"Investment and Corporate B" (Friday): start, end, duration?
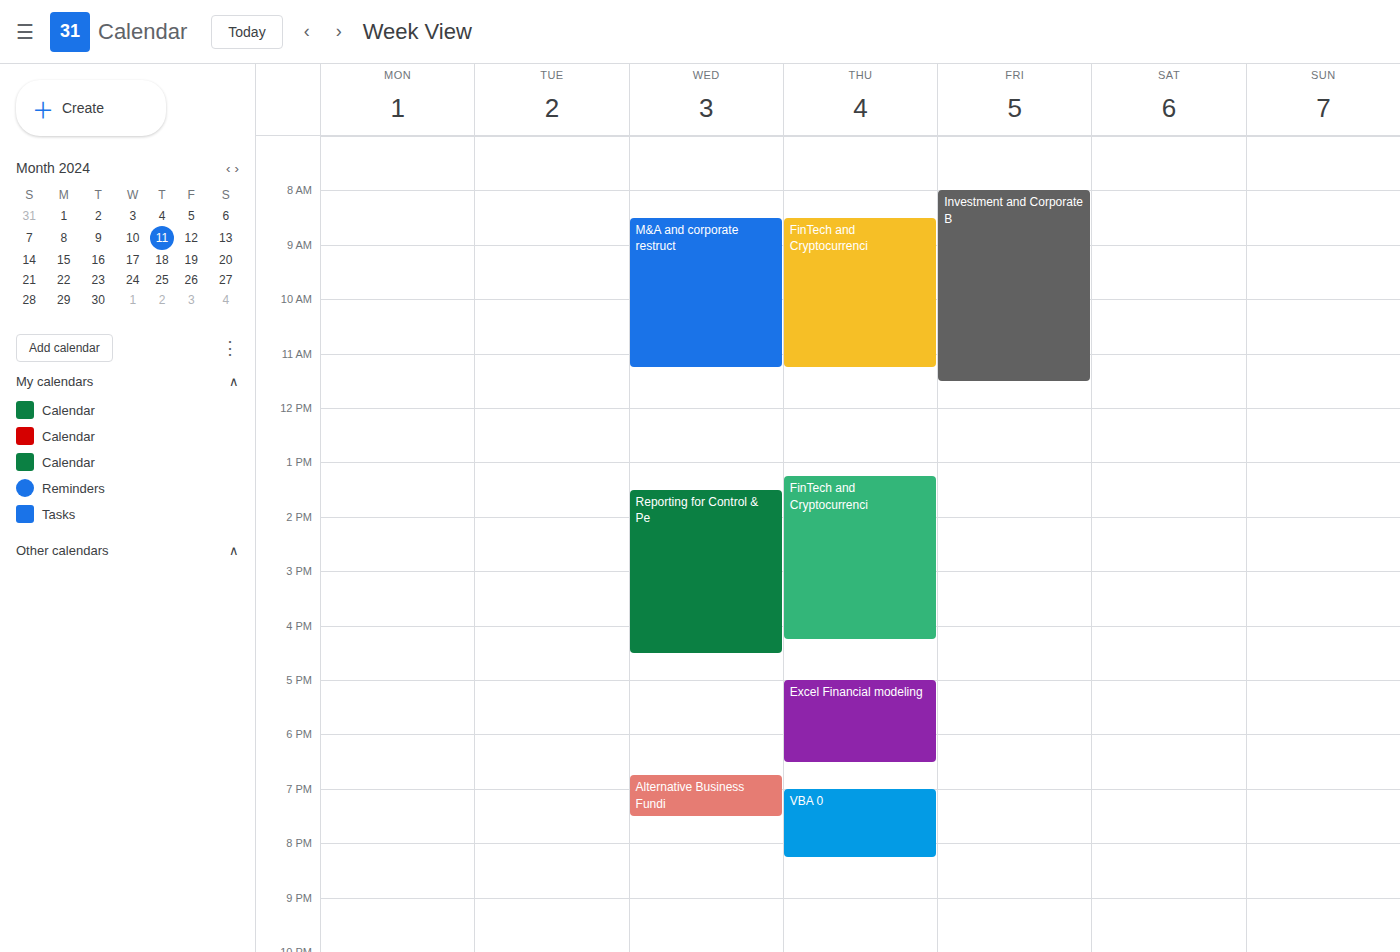
08:00 to 11:30, 3 hours 30 minutes